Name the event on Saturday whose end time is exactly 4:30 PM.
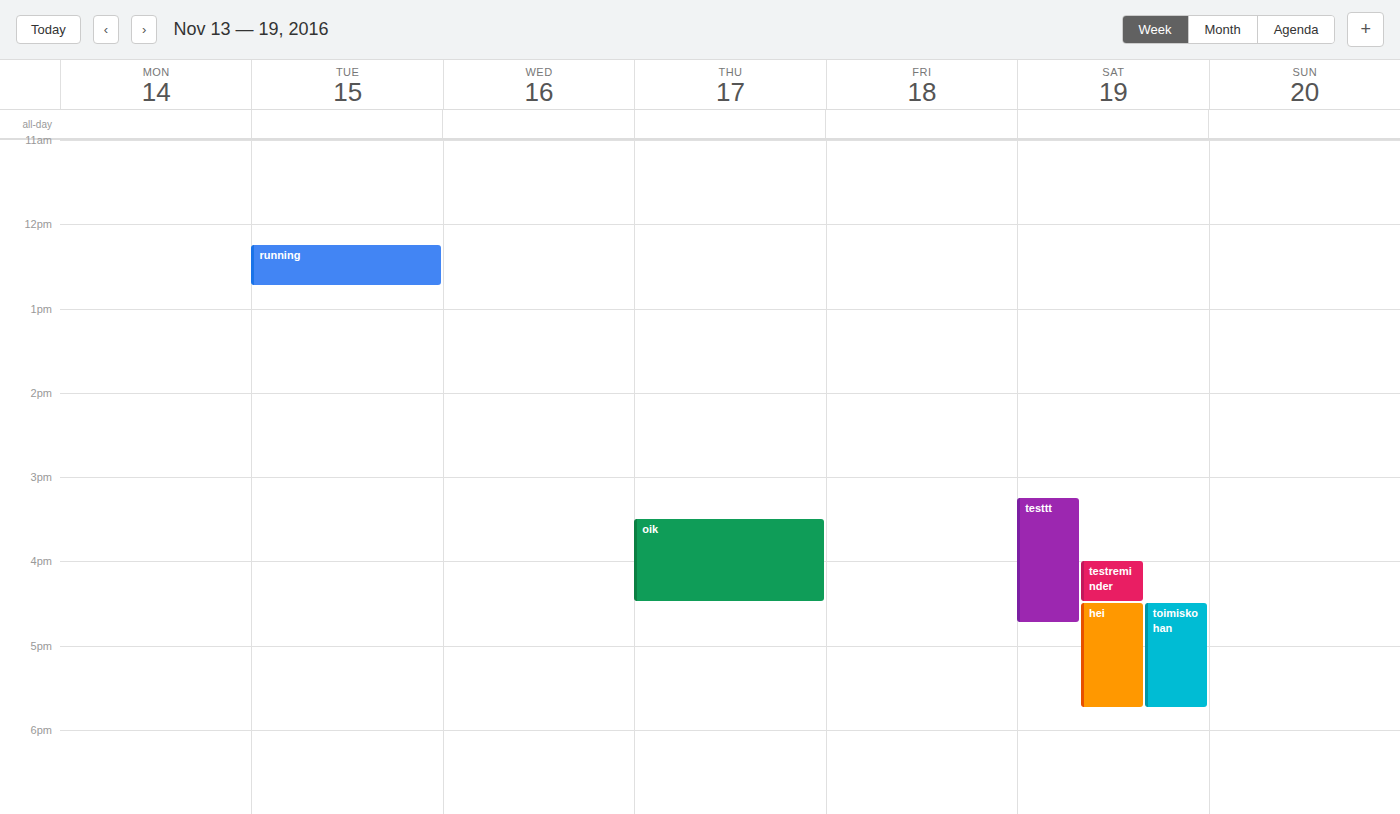
"testreminder"